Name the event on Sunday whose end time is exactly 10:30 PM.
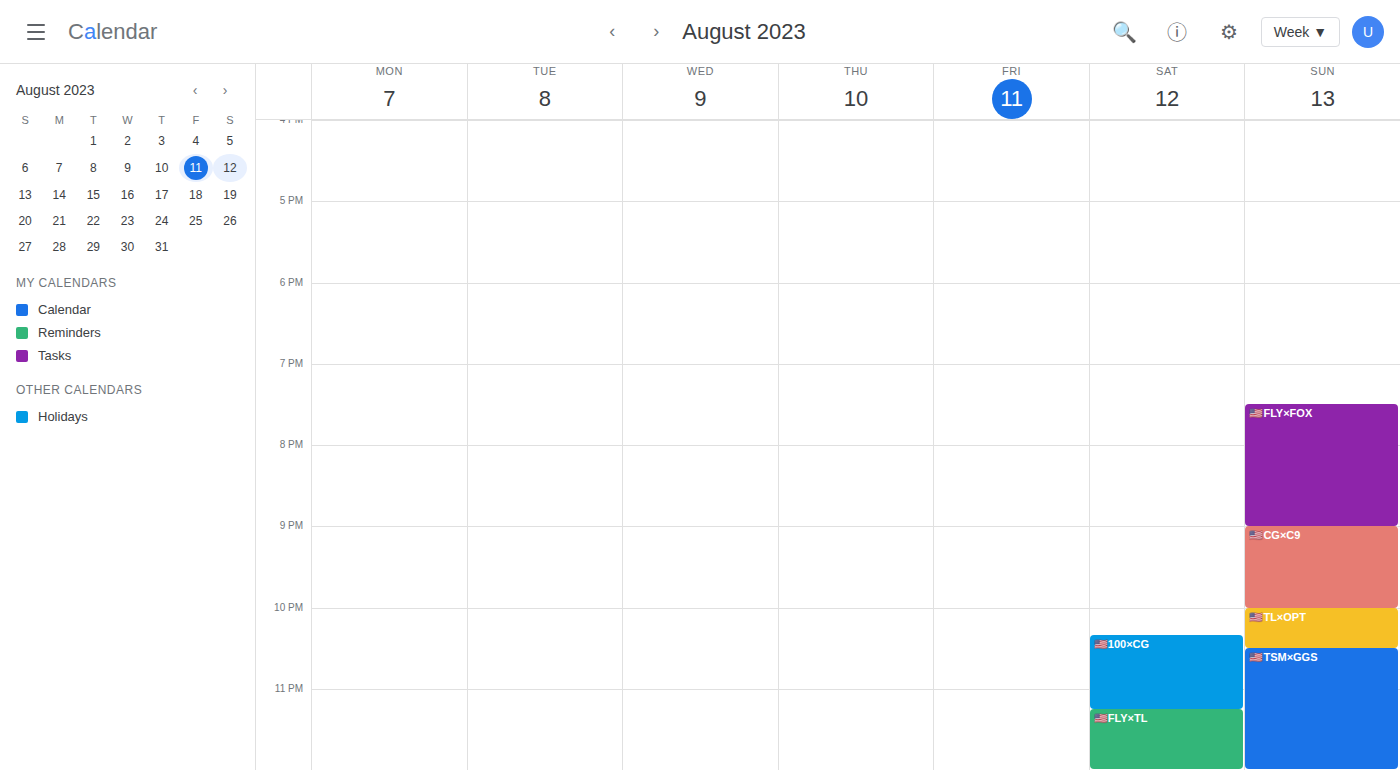
"🇺🇸TL×OPT"